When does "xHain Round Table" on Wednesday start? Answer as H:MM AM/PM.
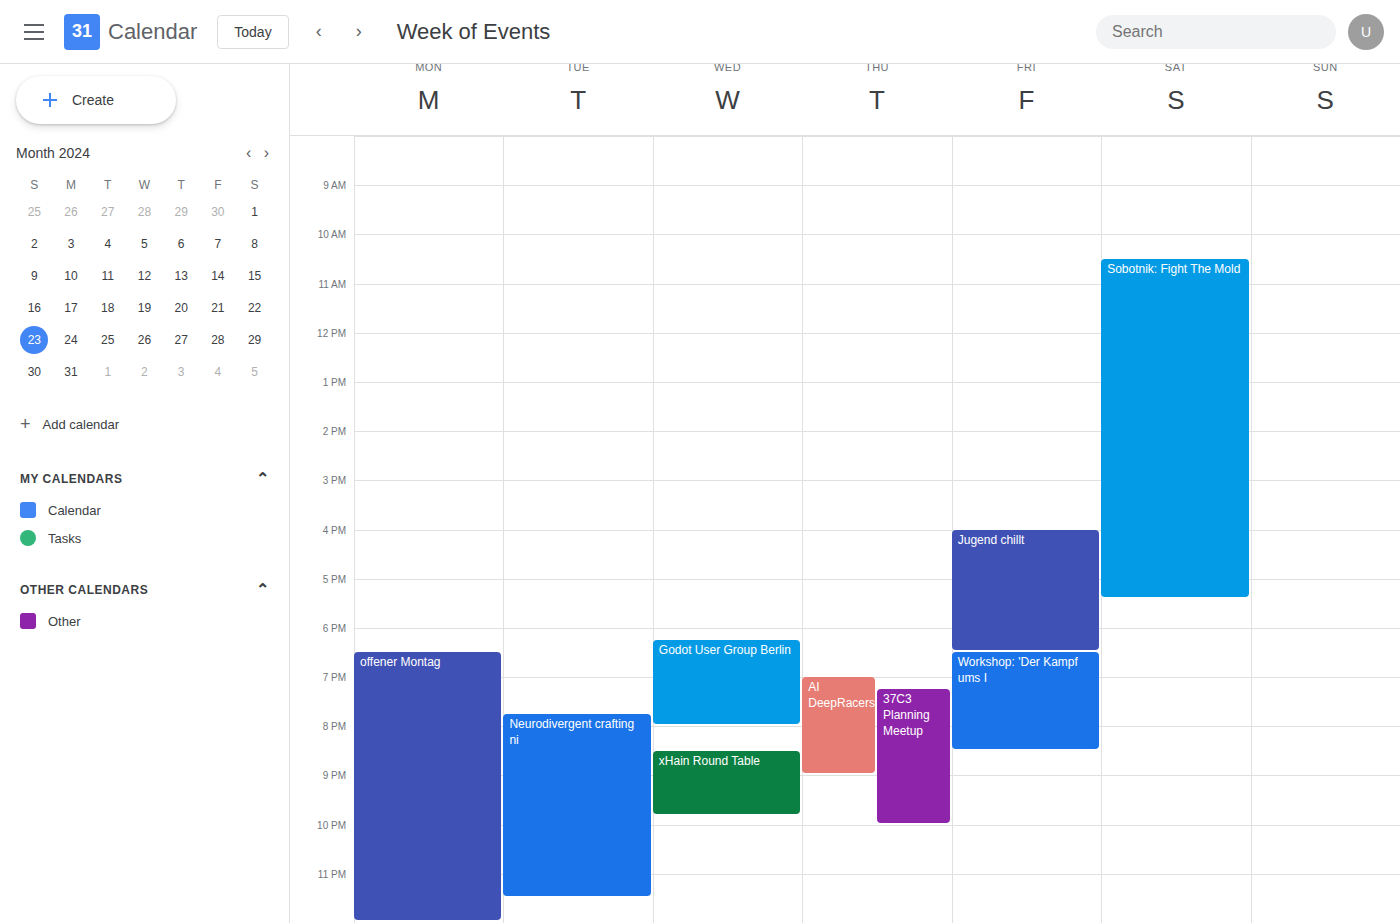
8:30 PM